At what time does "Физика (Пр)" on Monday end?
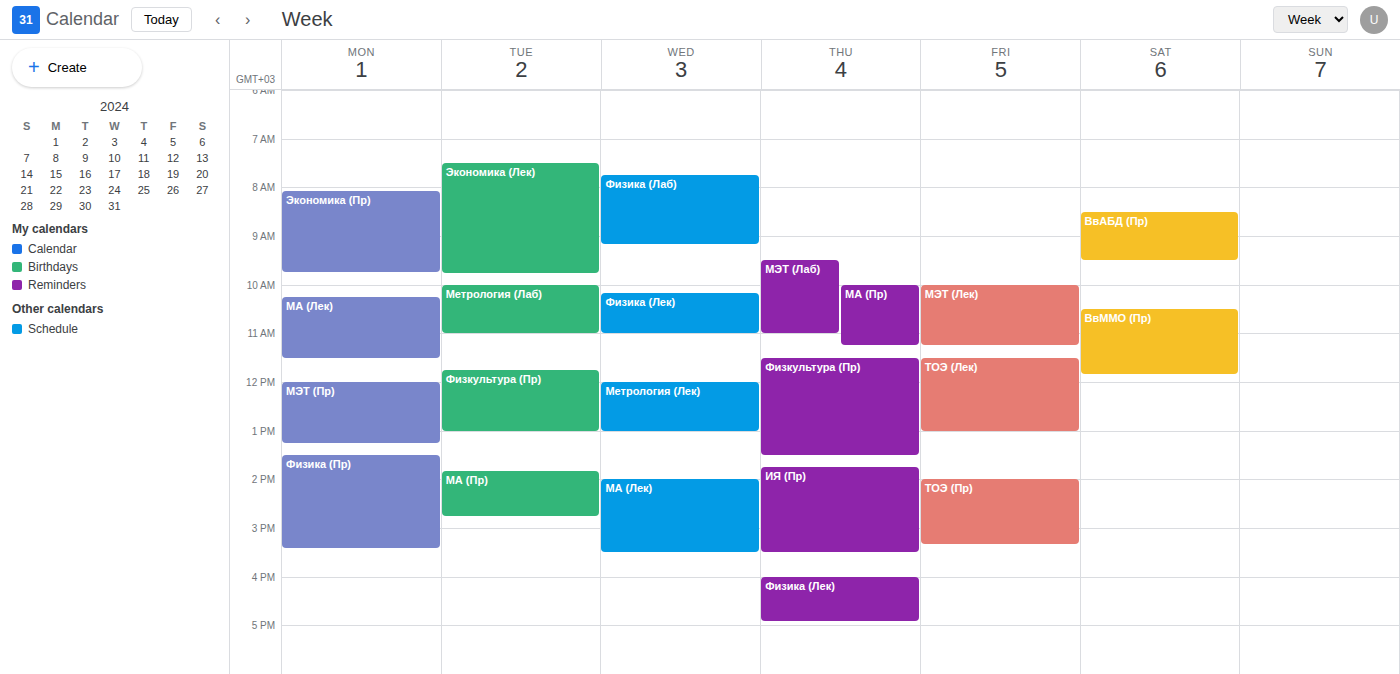
3:25 PM